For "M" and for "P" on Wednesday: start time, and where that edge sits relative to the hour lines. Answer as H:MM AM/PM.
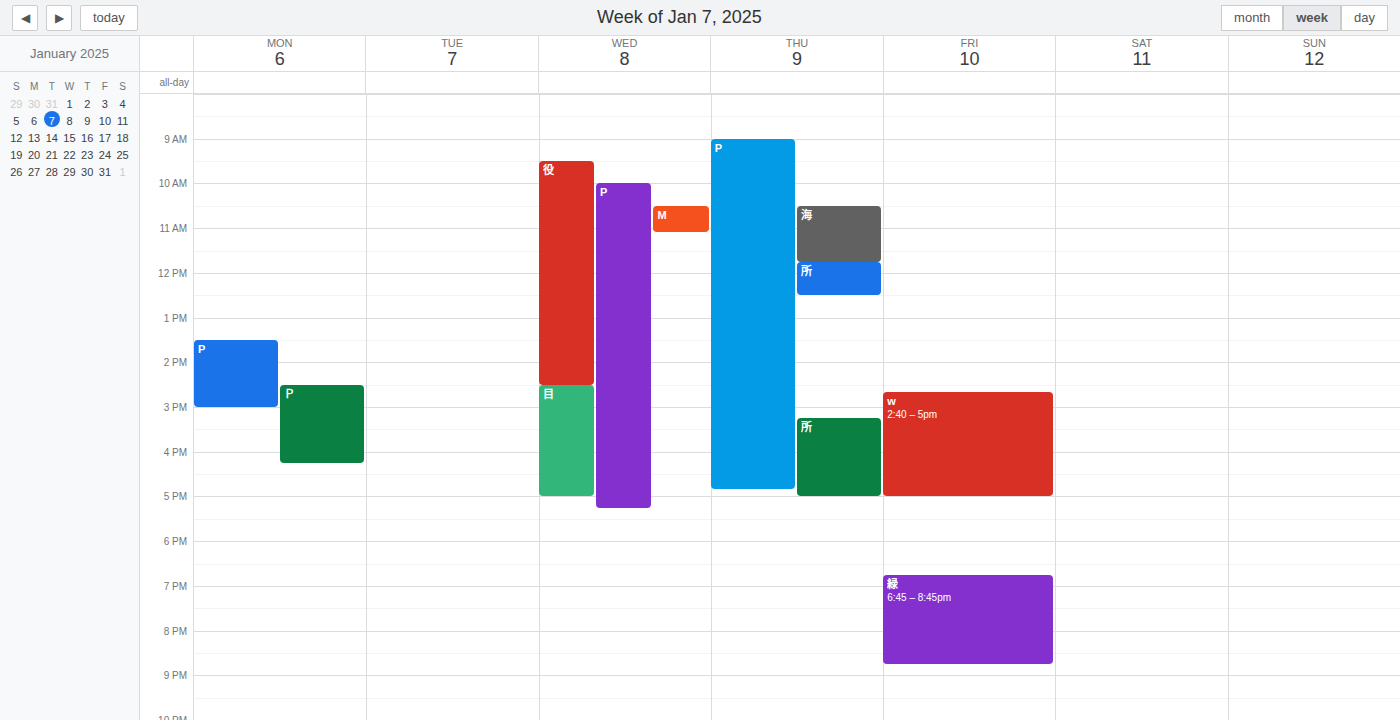
"M": 10:30 AM, halfway between the 10 AM and 11 AM lines. "P": 10:00 AM, exactly on the 10 AM line.